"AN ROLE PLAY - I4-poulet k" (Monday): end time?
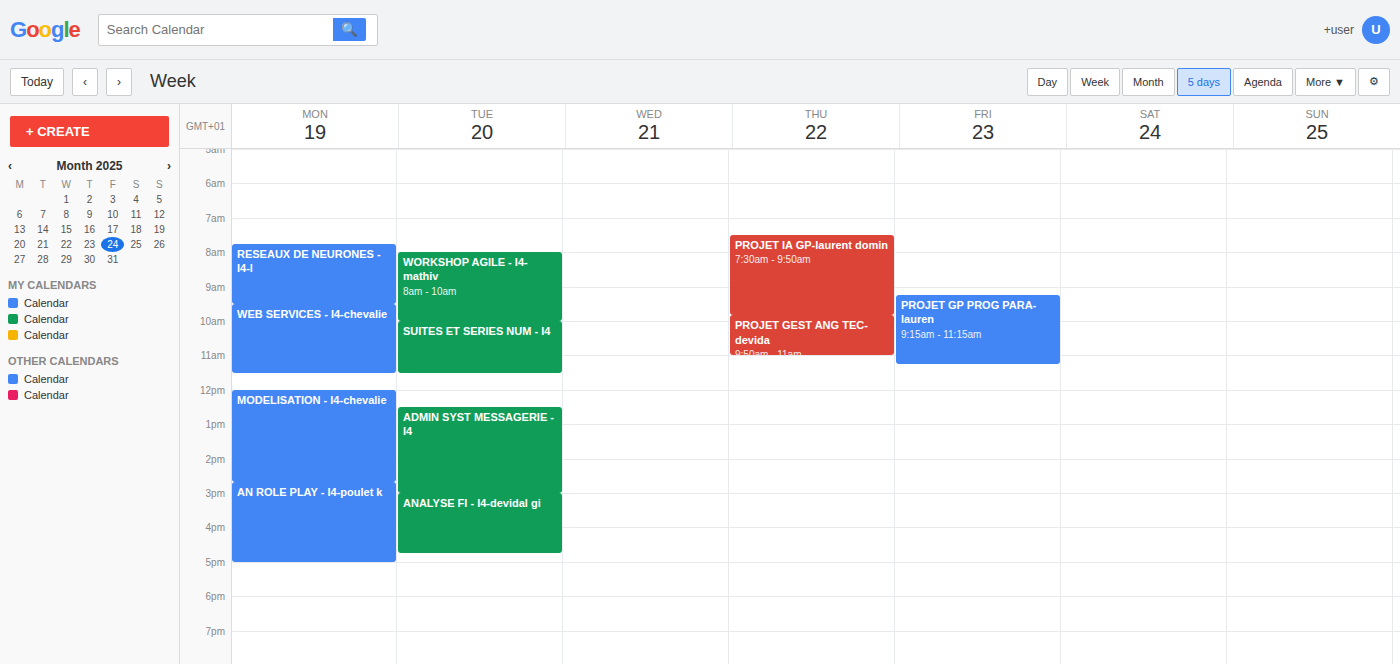
5:00 PM